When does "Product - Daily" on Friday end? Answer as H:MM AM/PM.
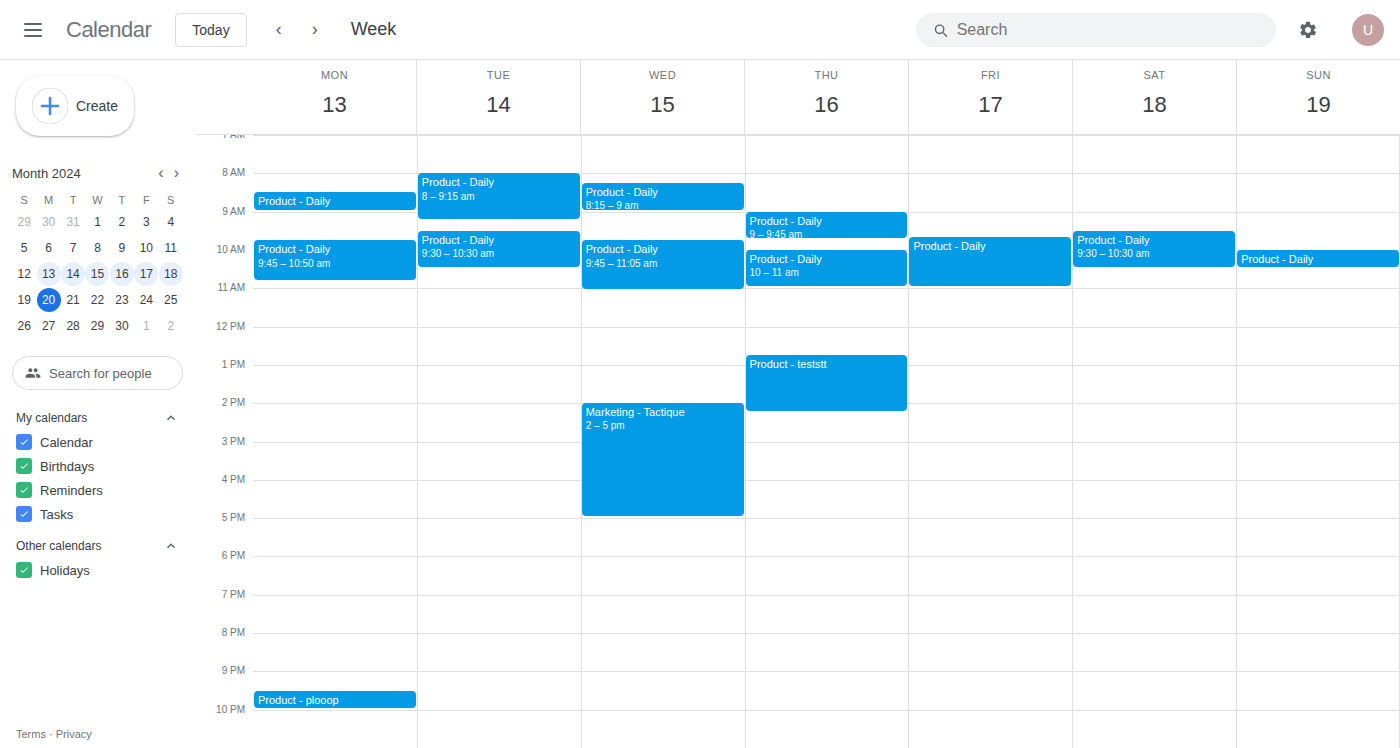
11:00 AM